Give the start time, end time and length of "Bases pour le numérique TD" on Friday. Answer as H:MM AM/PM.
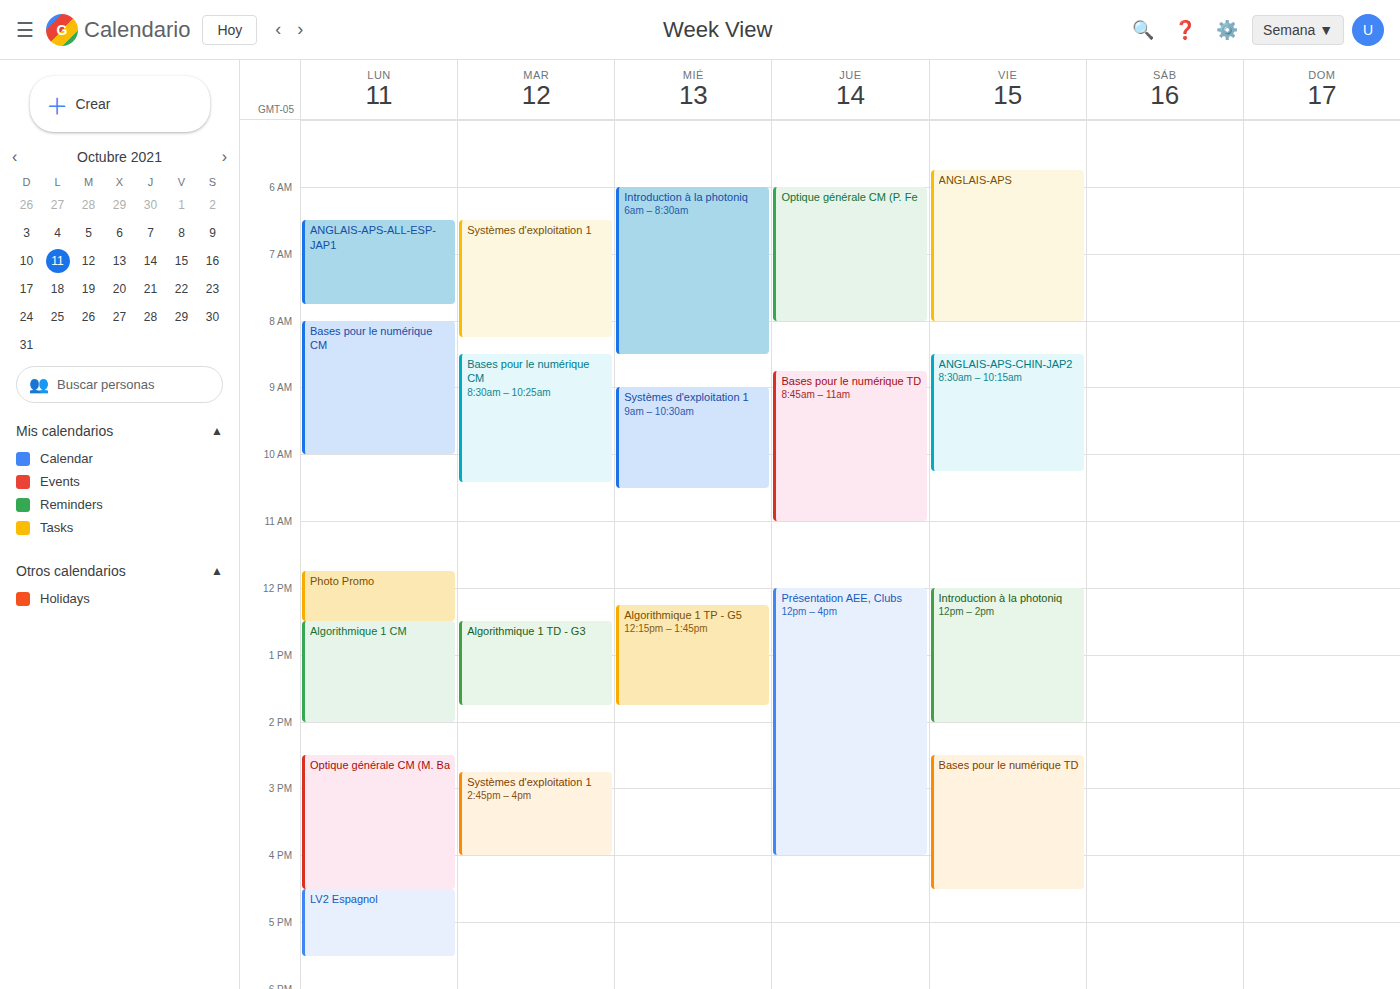
2:30 PM to 4:30 PM, 2 hours